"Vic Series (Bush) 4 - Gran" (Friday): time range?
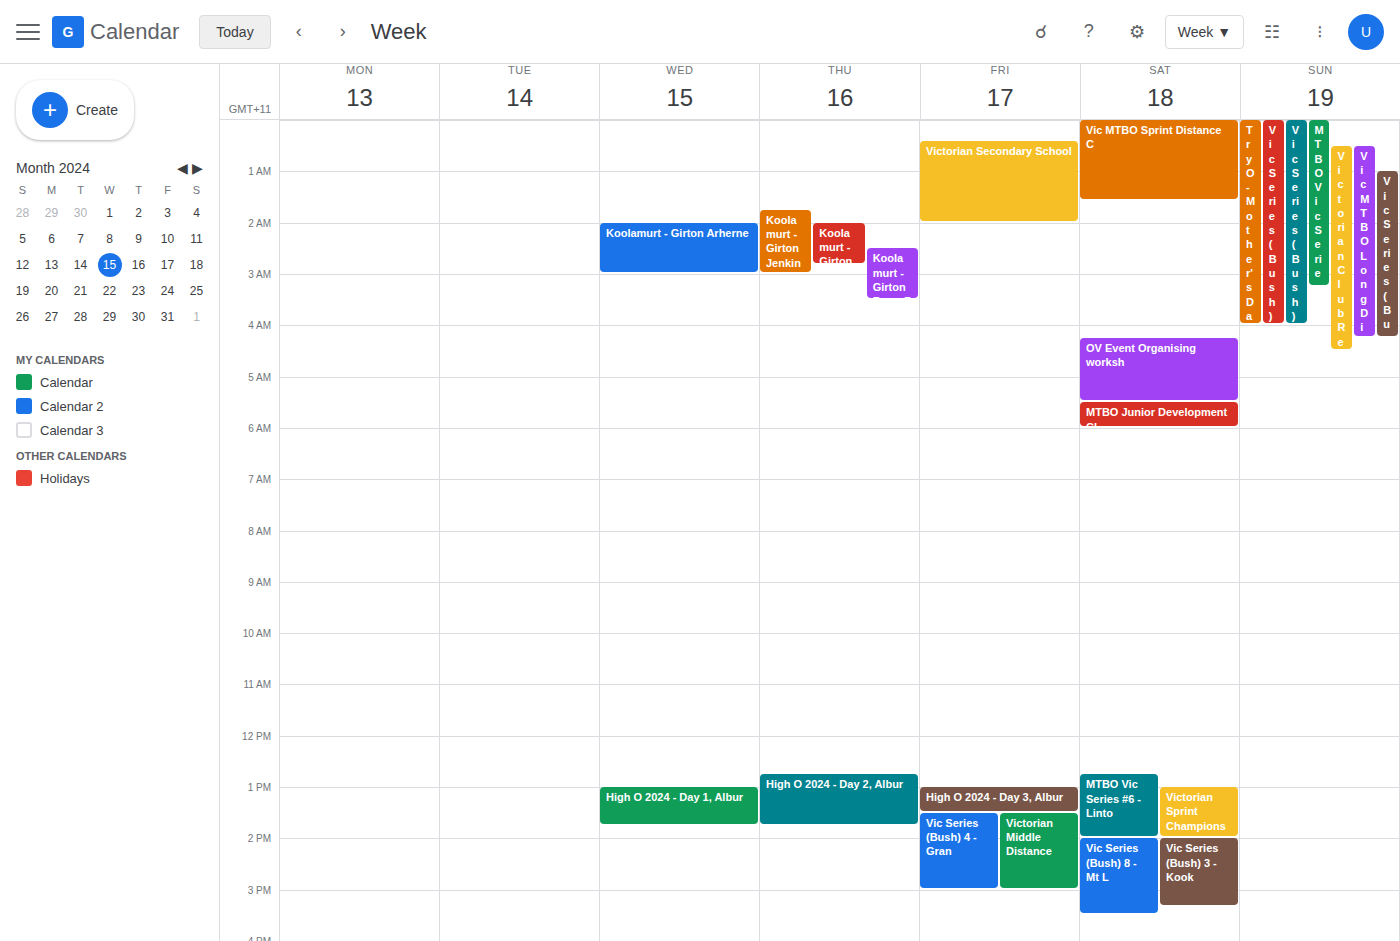
1:30 PM to 3:00 PM